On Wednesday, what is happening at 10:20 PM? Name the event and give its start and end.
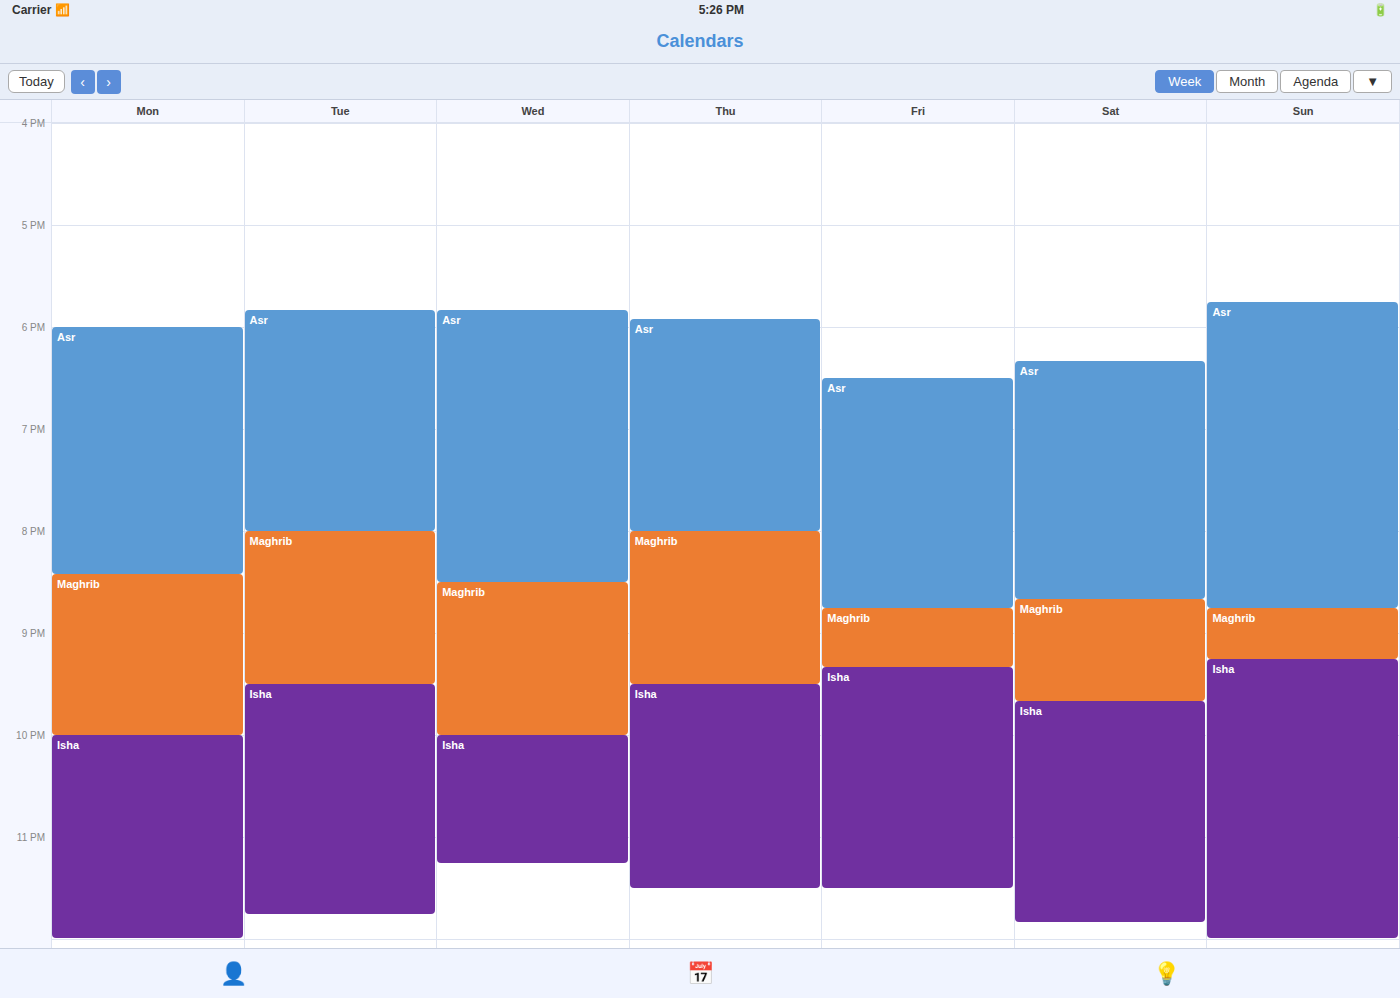
"Isha", 10:00 PM to 11:15 PM